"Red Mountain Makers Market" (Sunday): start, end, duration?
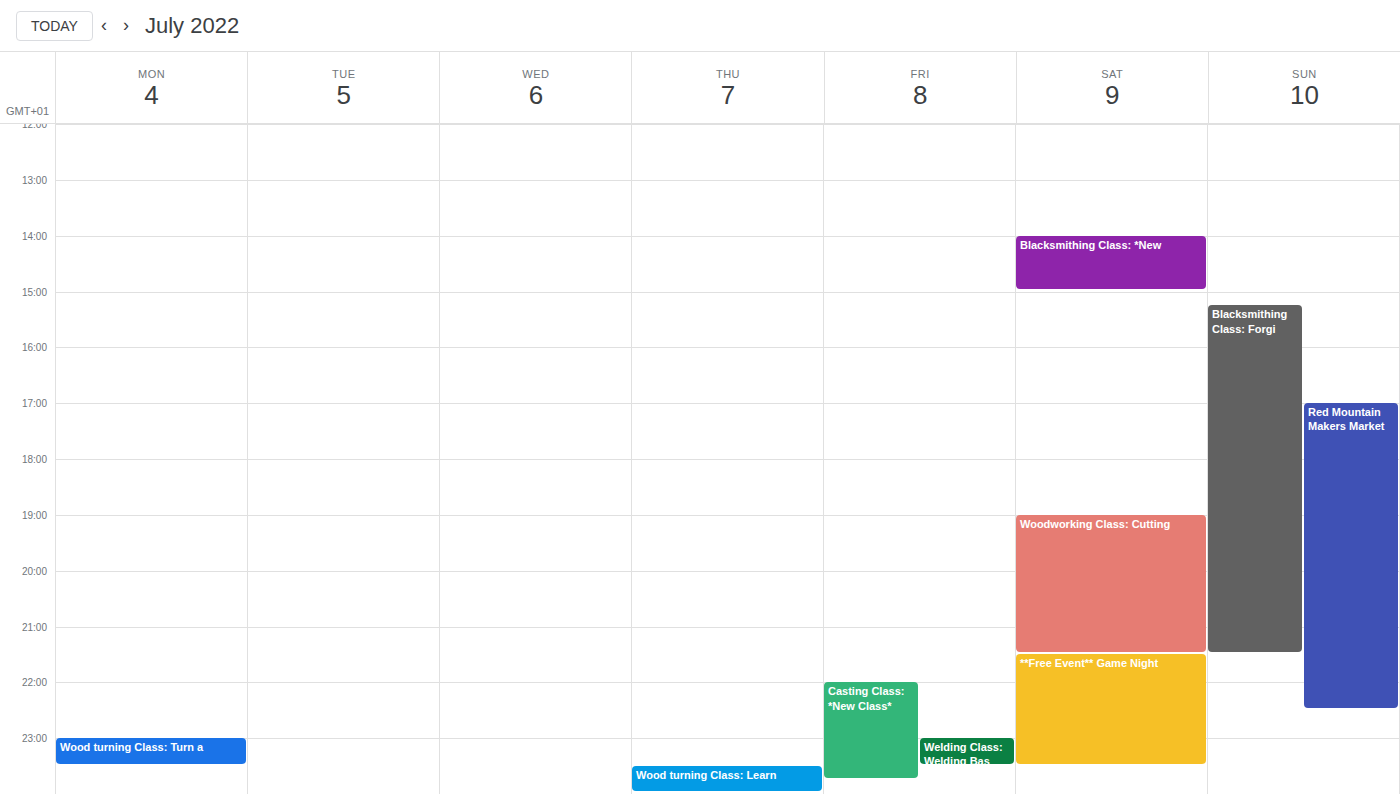
5:00 PM to 10:30 PM, 5 hours 30 minutes